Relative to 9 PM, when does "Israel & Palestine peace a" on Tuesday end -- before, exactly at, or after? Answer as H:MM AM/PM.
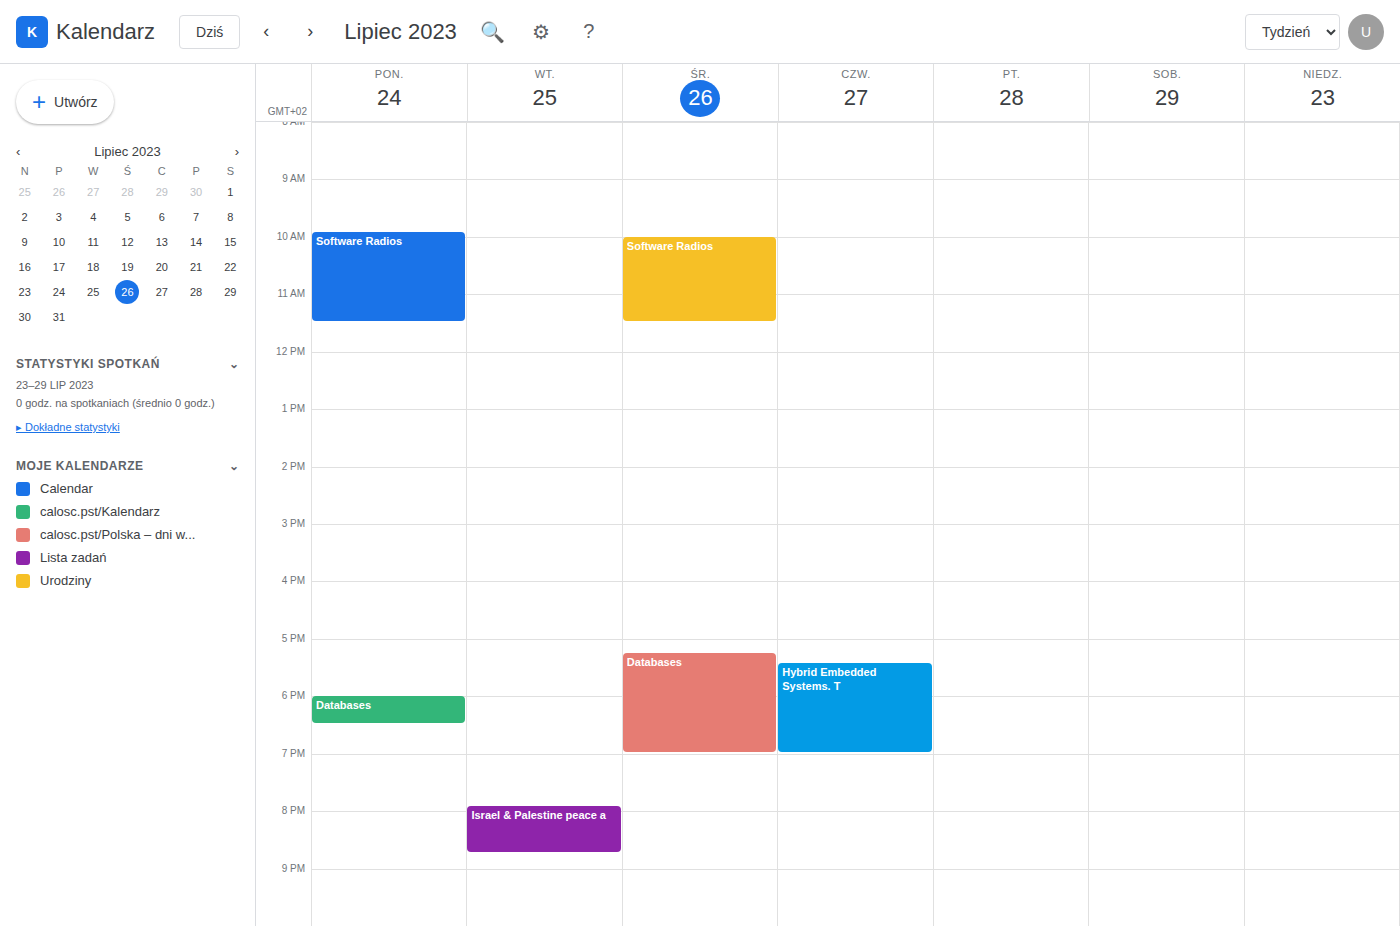
8:45 PM -- before 9 PM, 15 minutes above the 9 PM line.